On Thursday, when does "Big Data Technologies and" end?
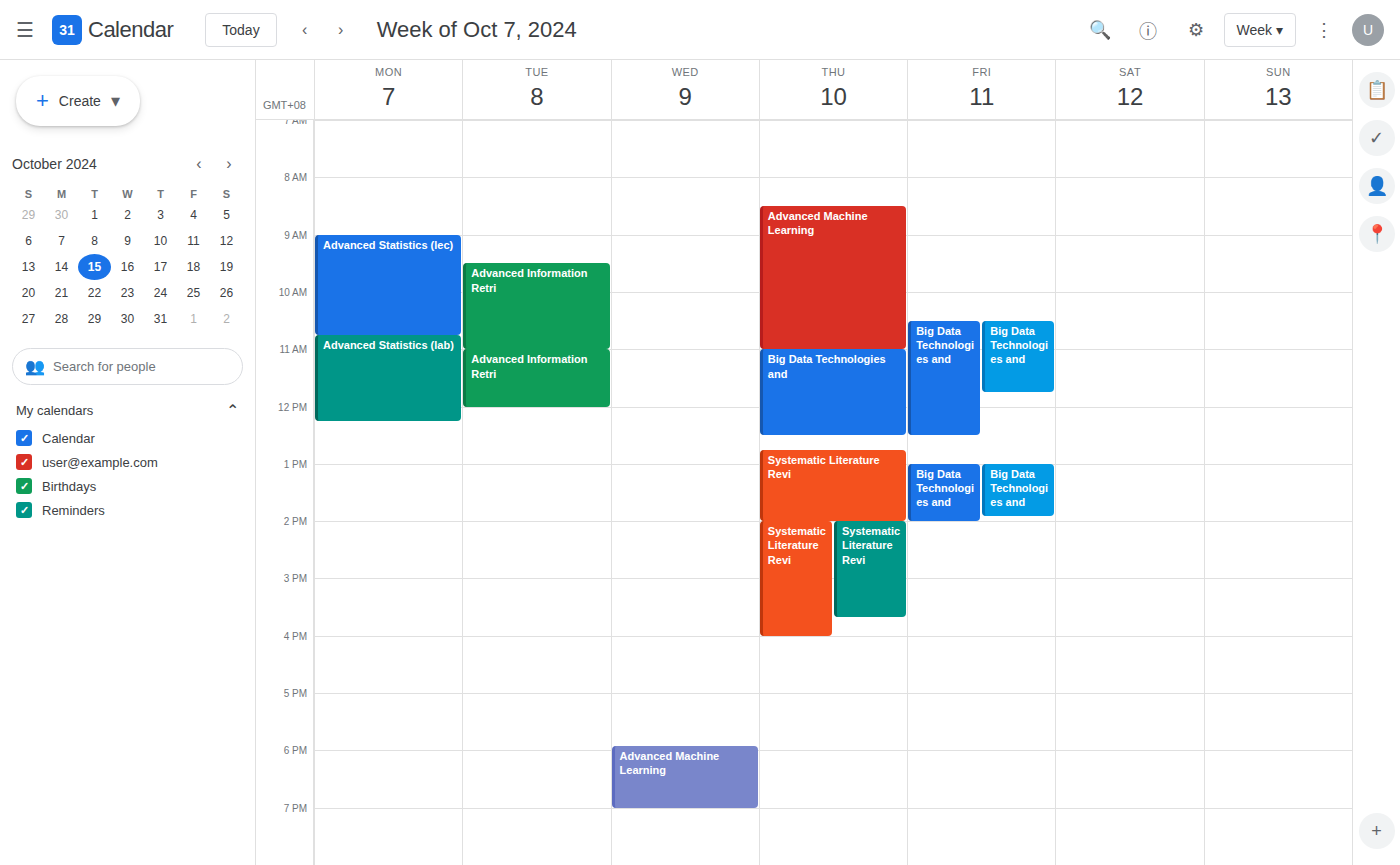
12:30 PM